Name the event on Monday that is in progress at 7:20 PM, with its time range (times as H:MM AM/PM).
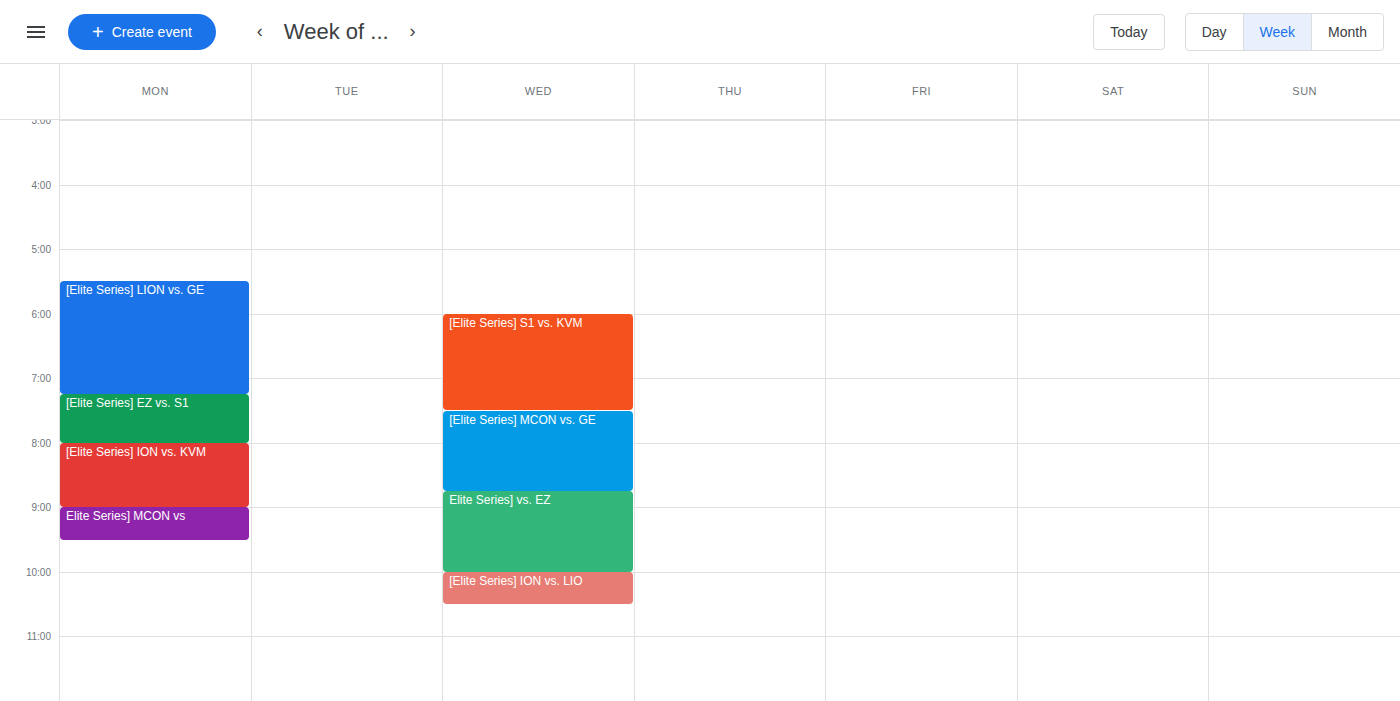
"[Elite Series] EZ vs. S1", 7:15 PM to 8:00 PM